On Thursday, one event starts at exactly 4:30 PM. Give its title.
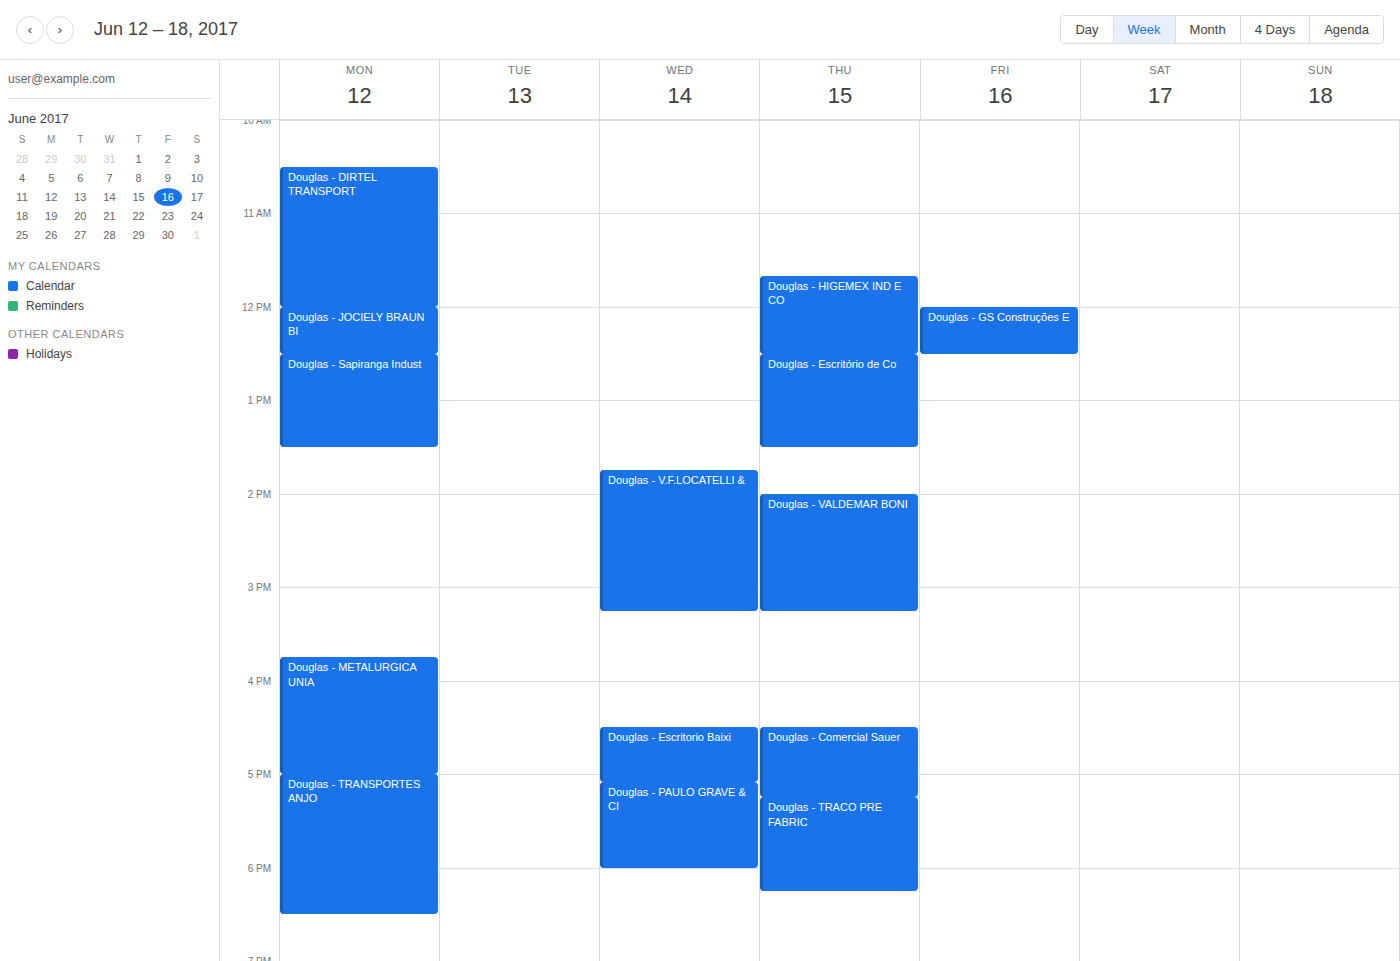
"Douglas - Comercial Sauer"